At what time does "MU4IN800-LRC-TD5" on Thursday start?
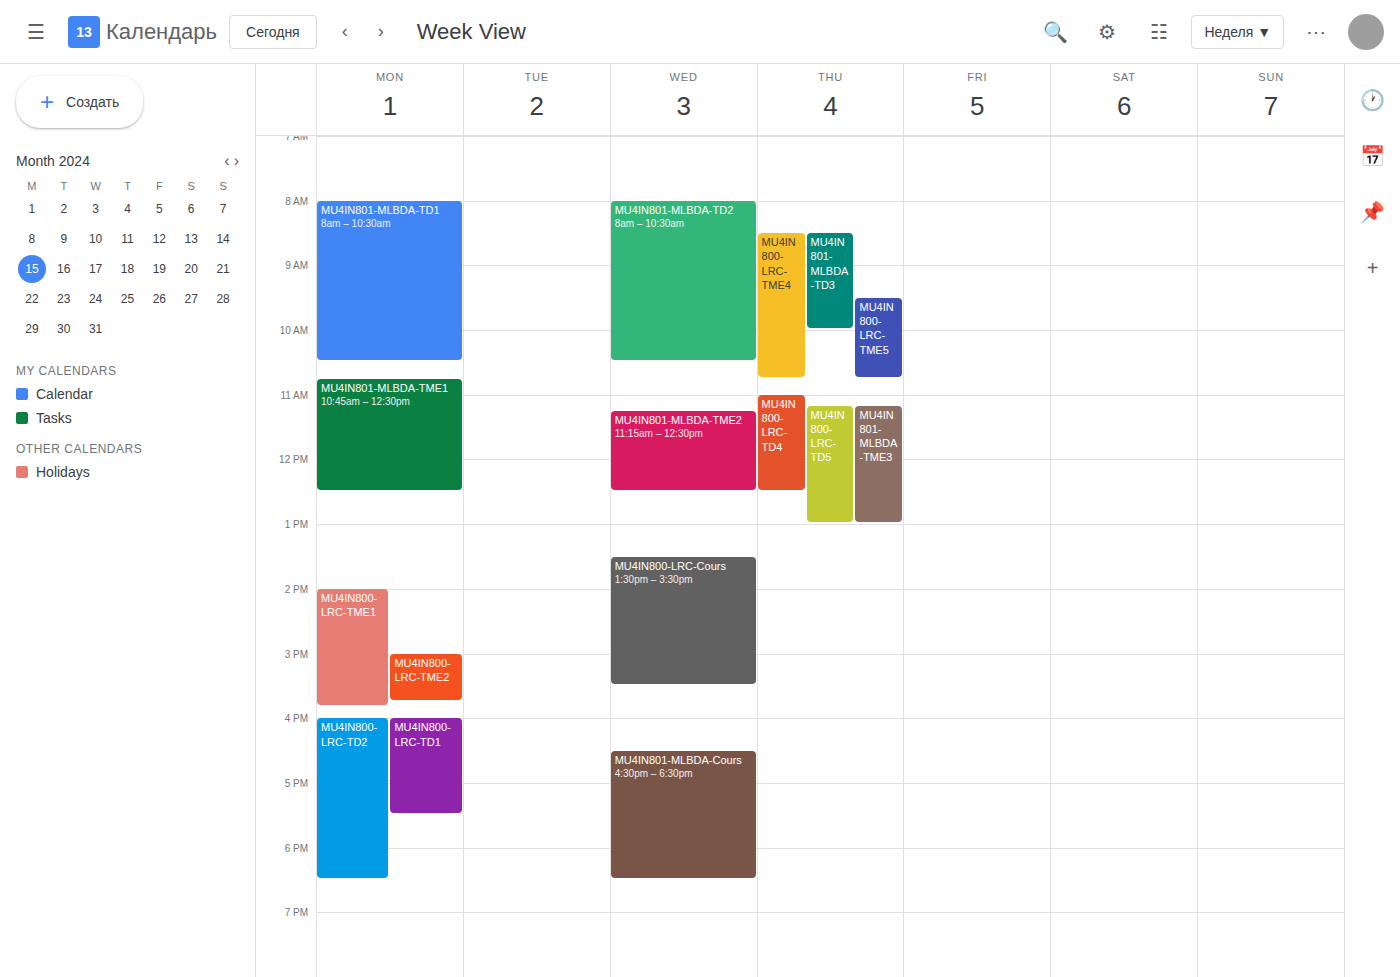
11:10 AM